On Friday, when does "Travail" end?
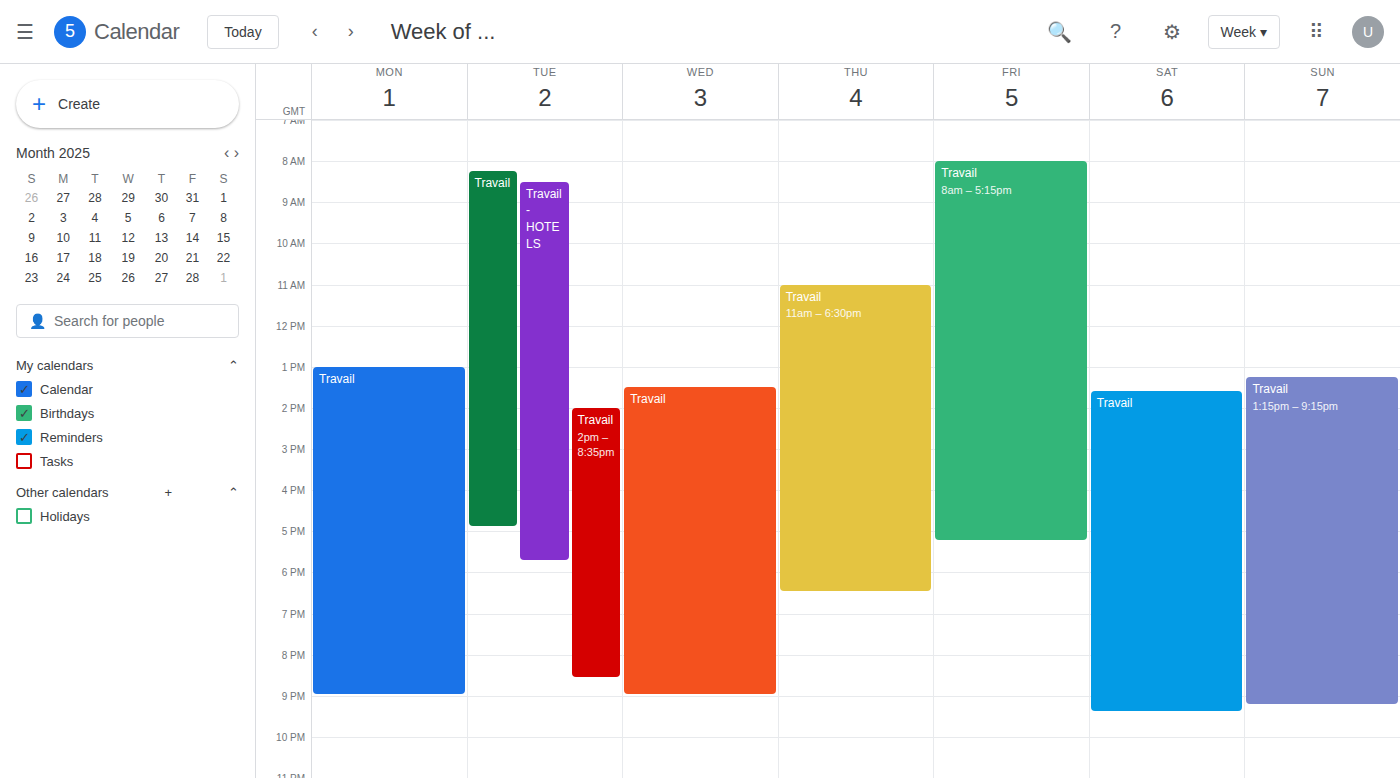
5:15 PM